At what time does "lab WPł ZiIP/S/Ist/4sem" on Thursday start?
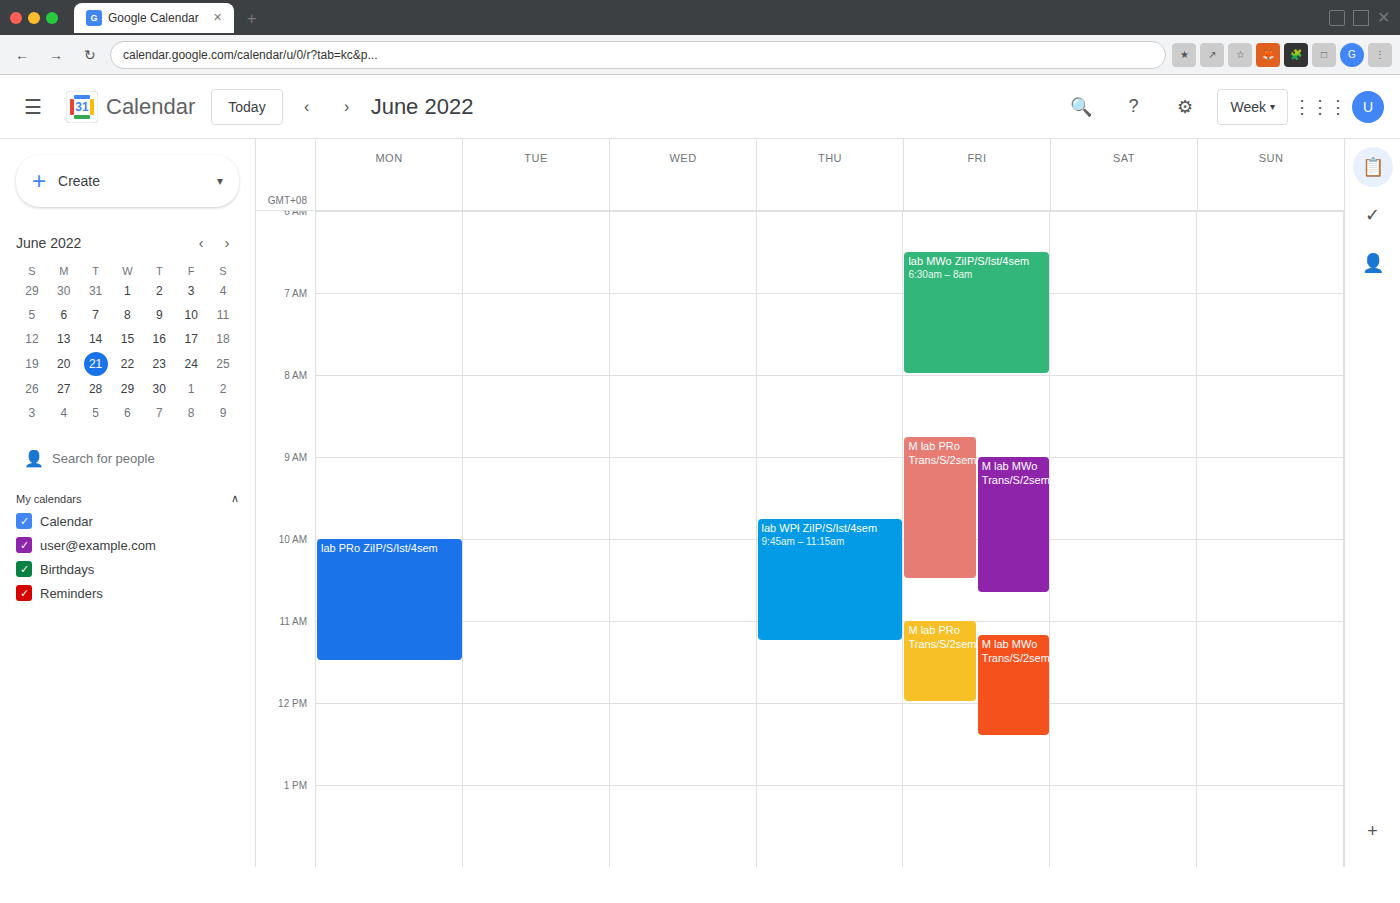
9:45 AM